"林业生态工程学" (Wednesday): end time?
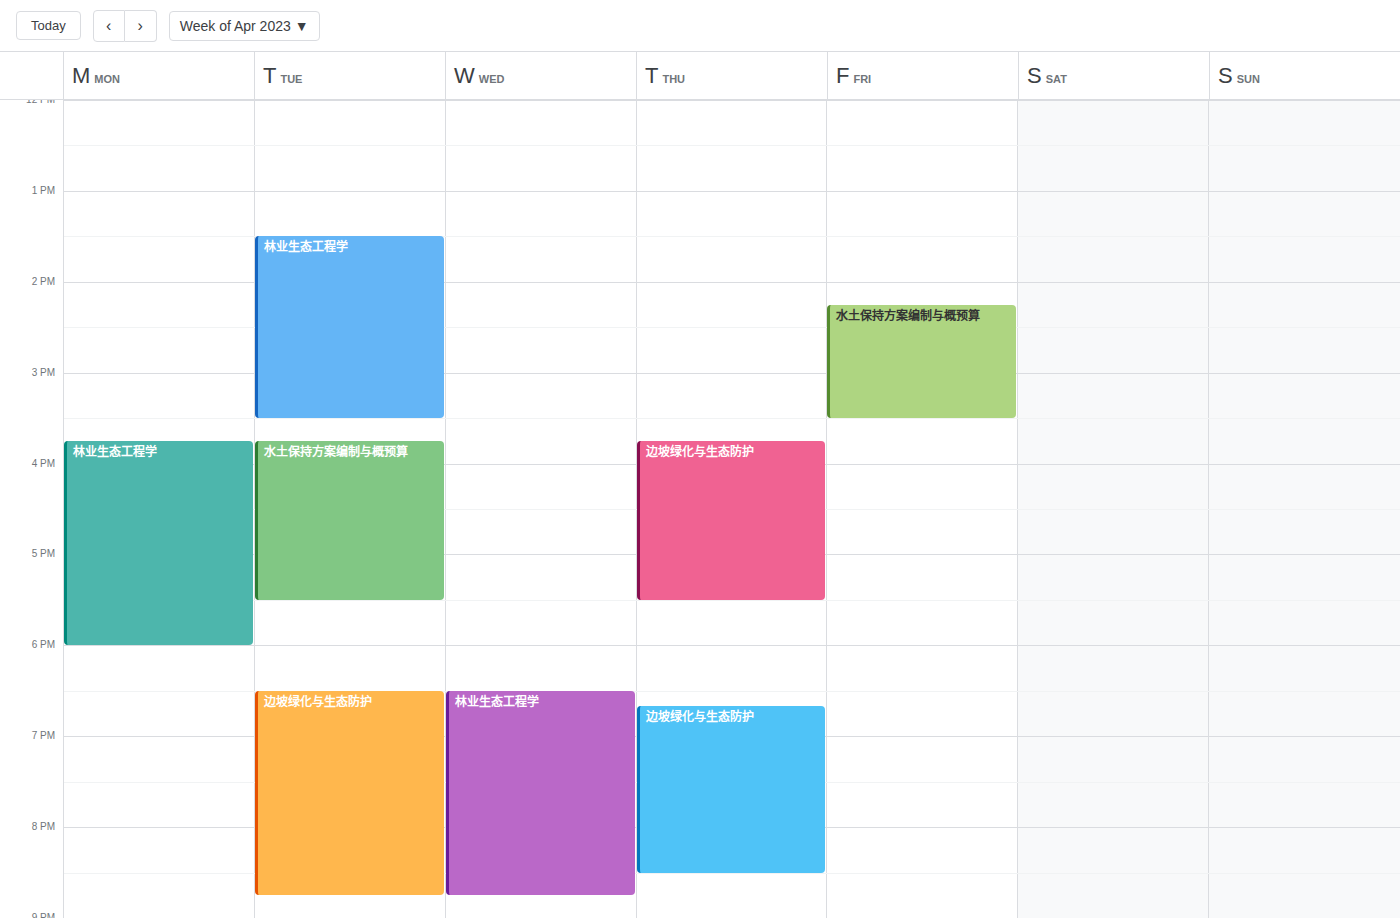
8:45 PM